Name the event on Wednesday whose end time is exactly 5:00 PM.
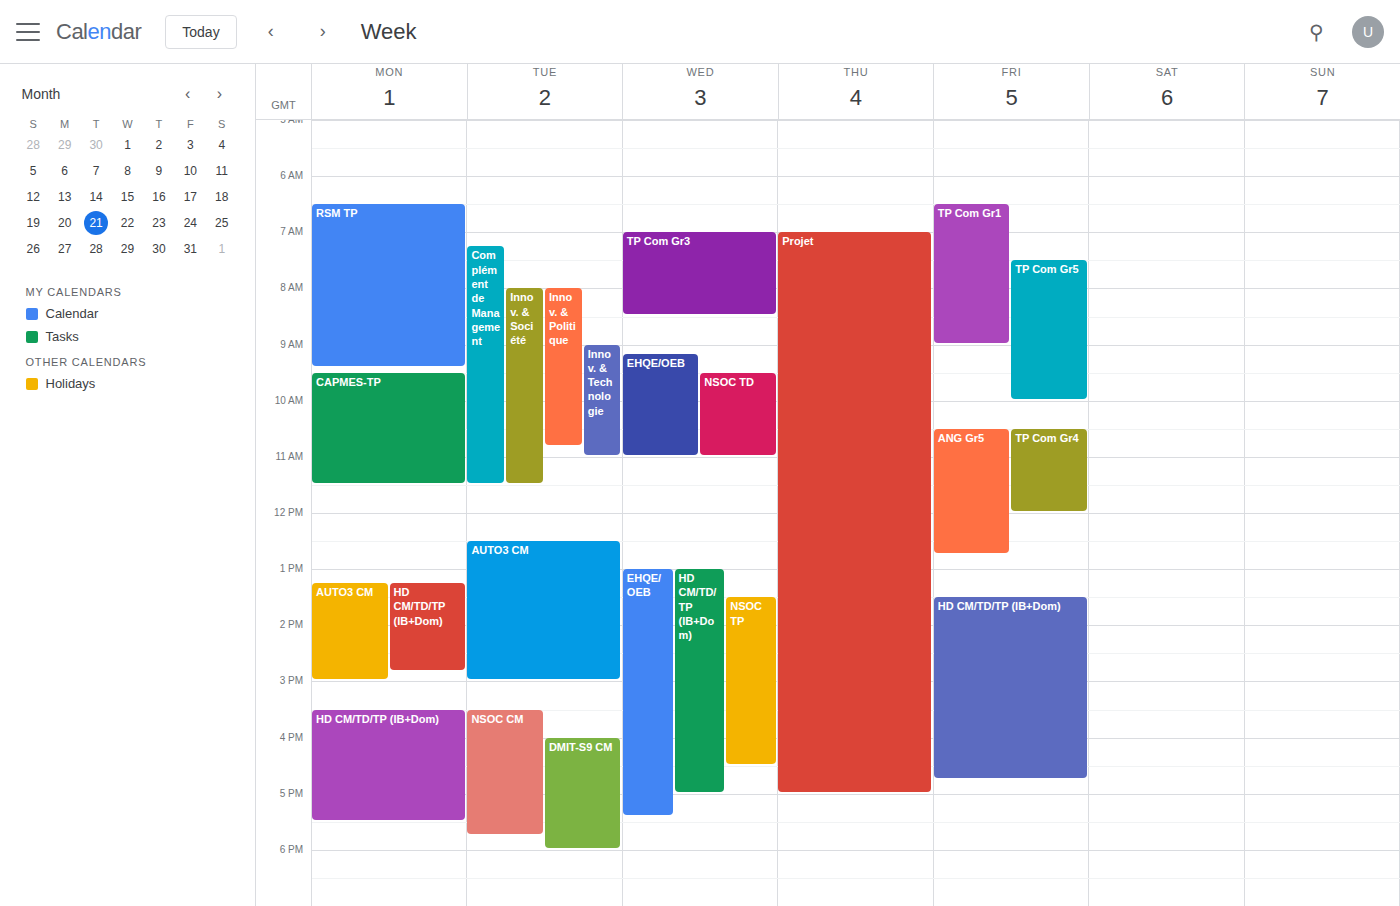
"HD CM/TD/TP (IB+Dom)"